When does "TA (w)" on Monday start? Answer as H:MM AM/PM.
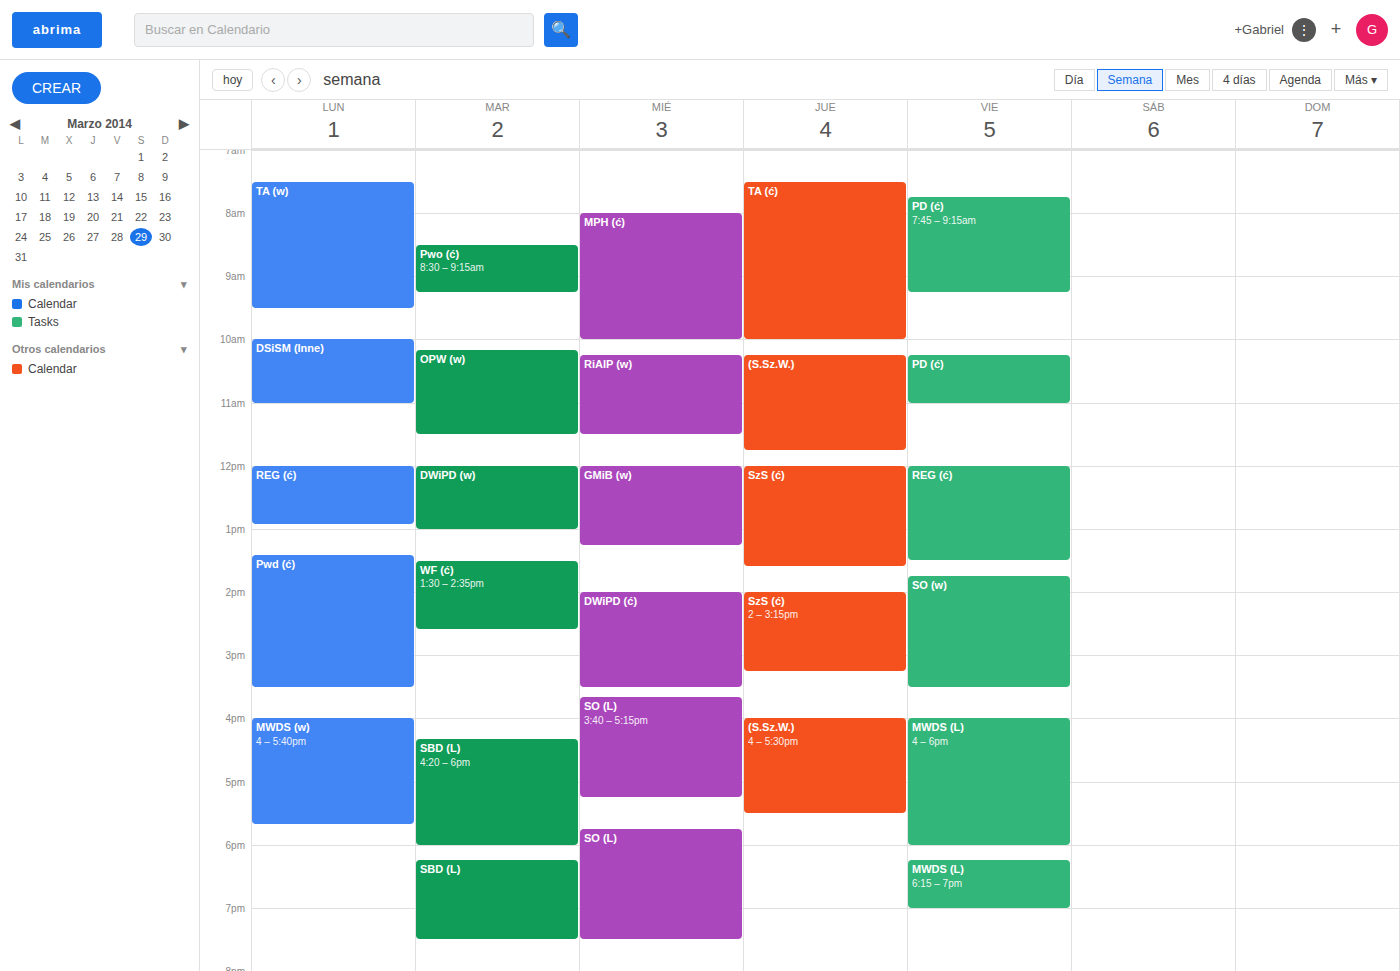
7:30 AM